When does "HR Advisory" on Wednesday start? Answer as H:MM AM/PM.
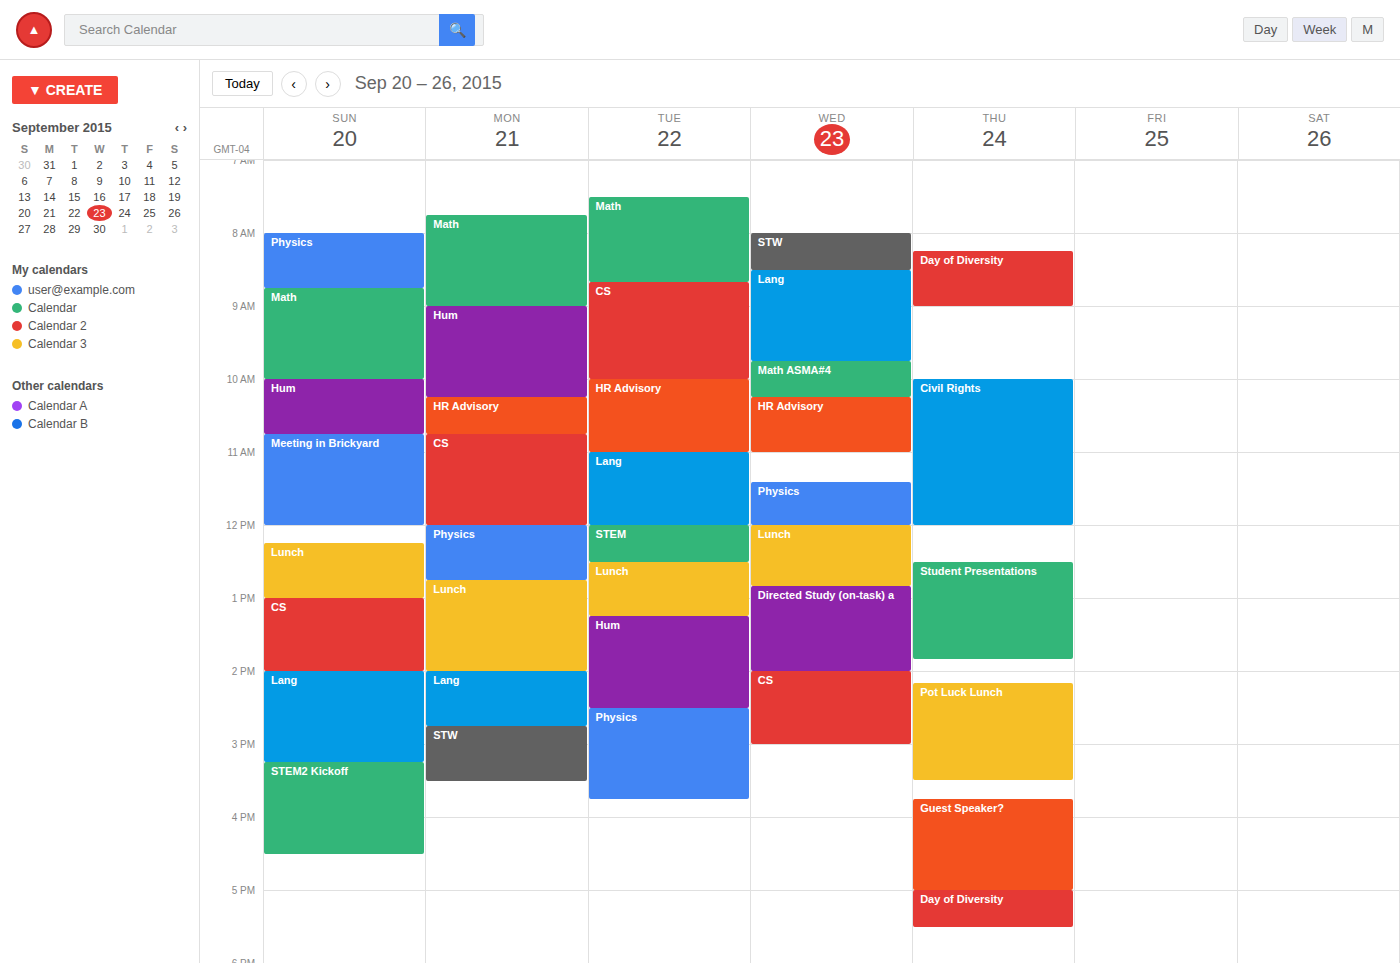
10:15 AM